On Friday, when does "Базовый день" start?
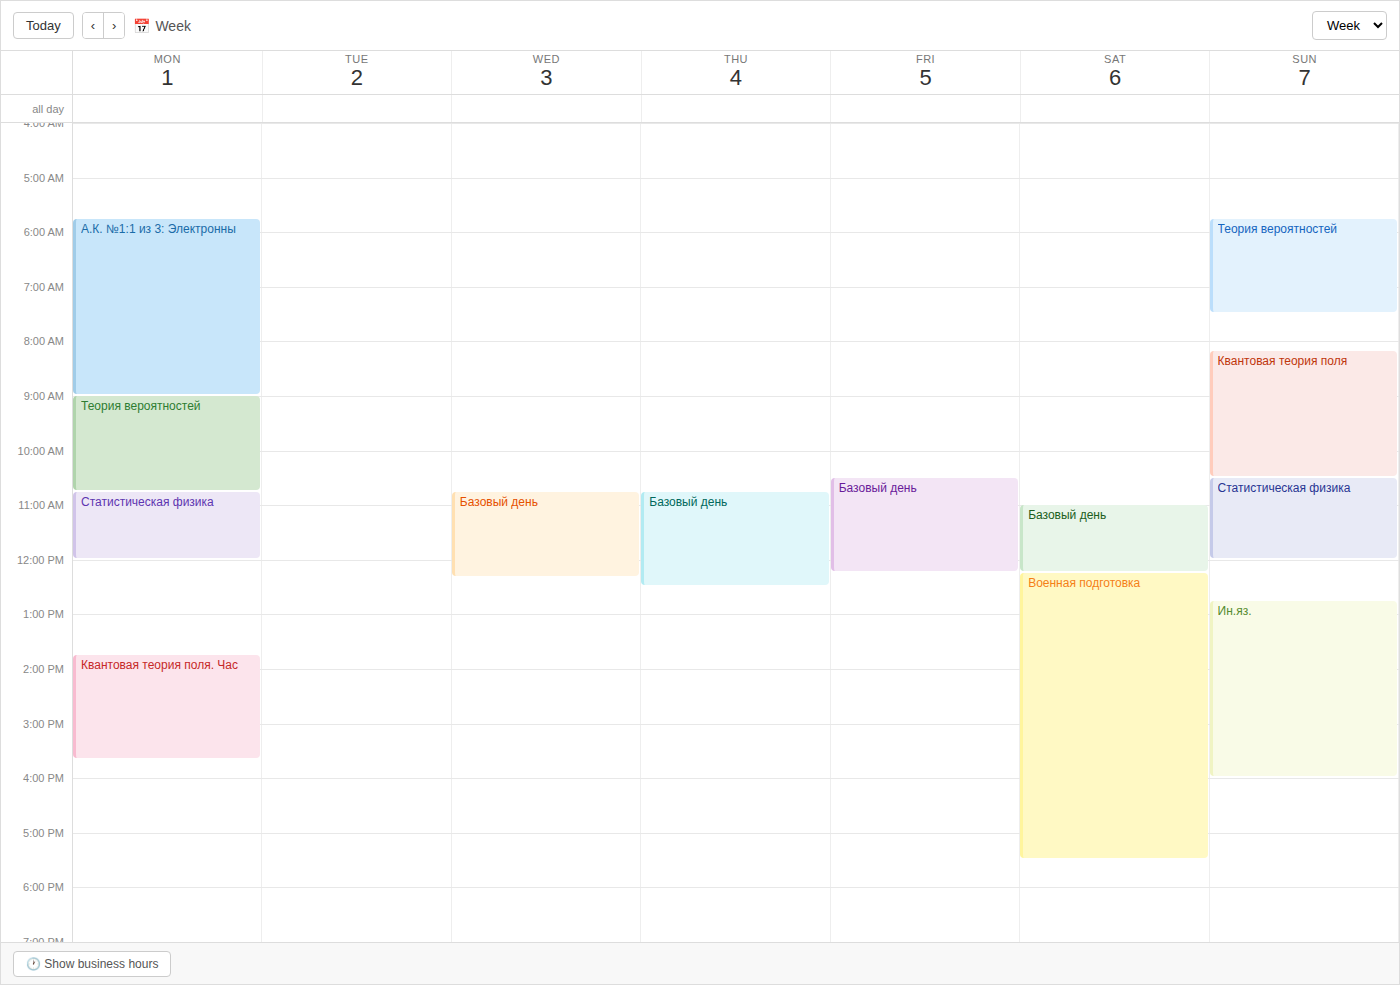
10:30